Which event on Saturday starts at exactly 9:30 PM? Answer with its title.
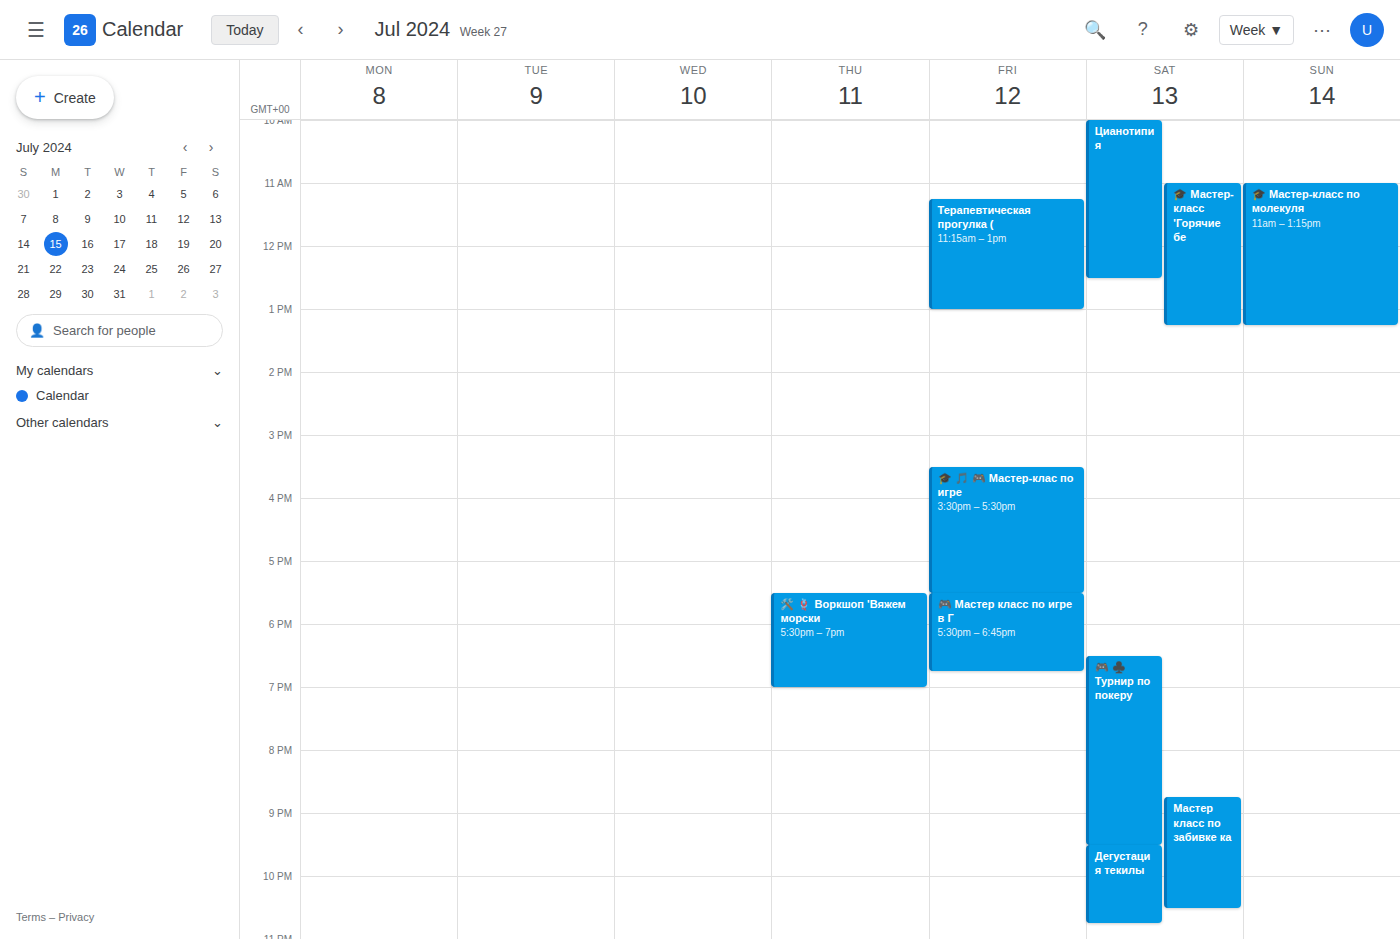
"Дегустация текилы"